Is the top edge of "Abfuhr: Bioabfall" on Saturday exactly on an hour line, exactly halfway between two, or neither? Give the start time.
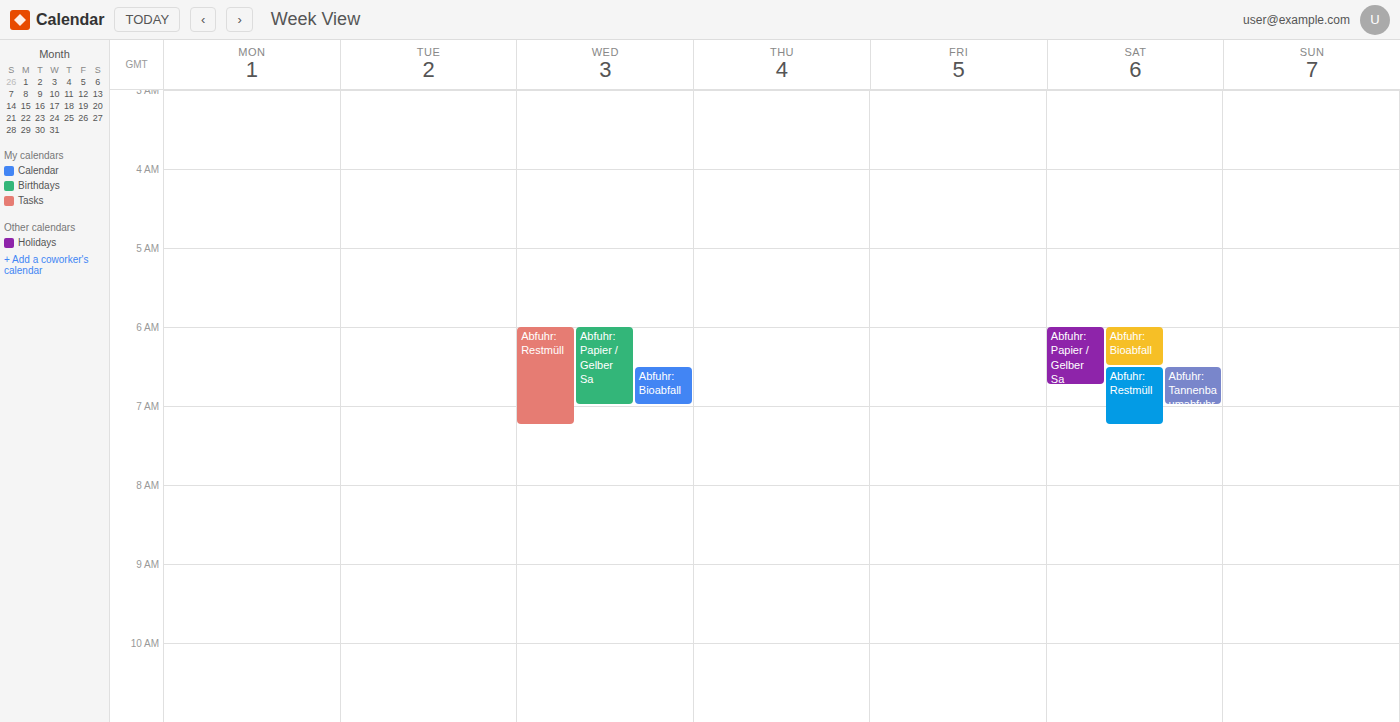
6:00 AM -- exactly on the 6 AM line.